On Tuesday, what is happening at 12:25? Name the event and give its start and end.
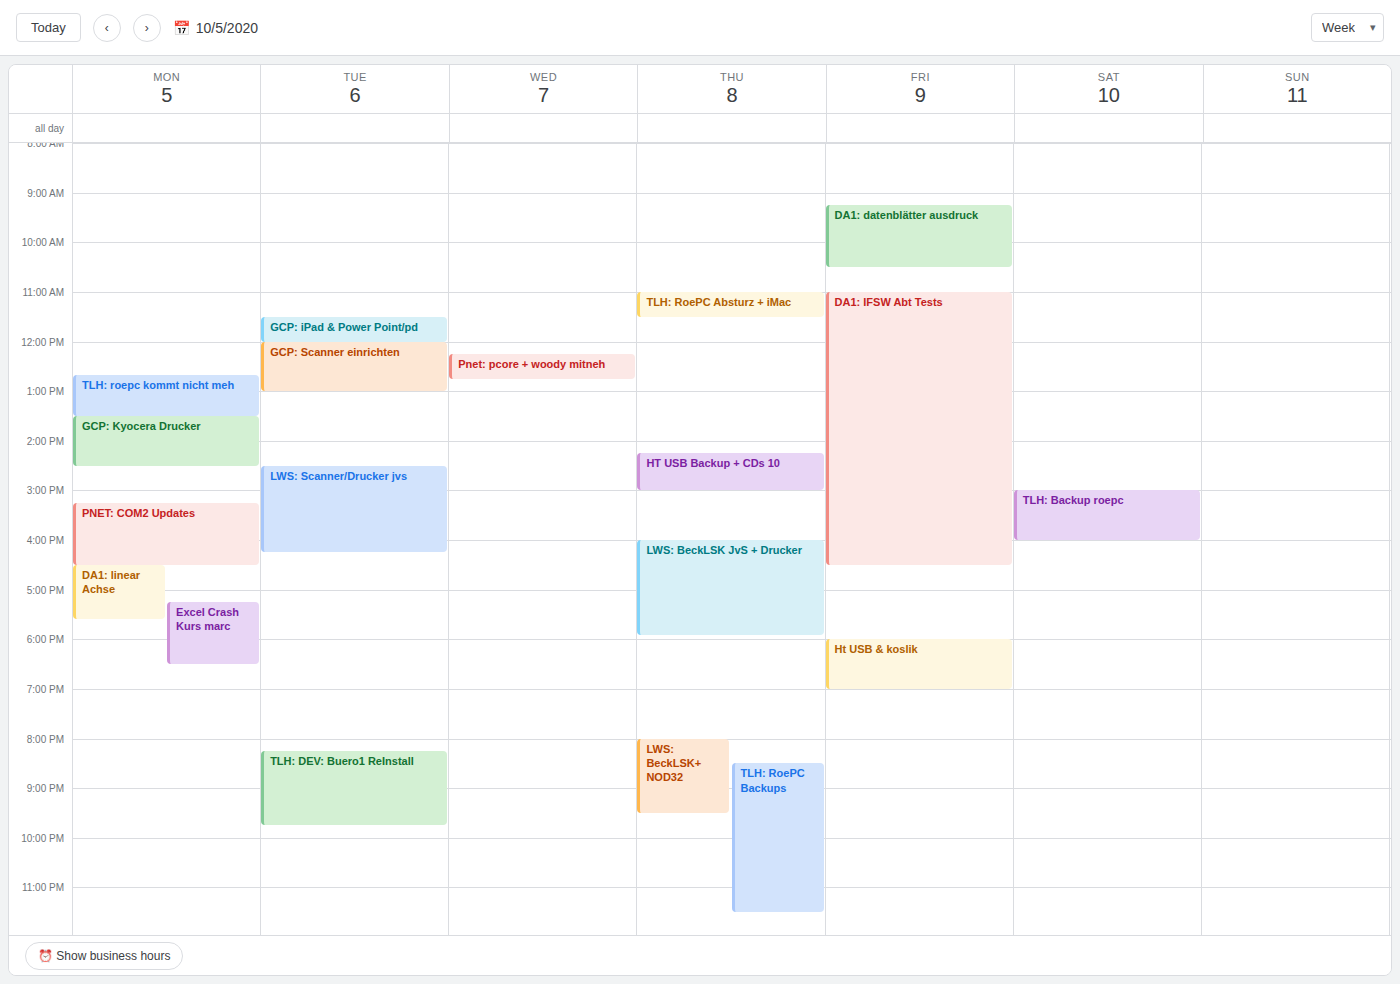
"GCP: Scanner einrichten", 12:00 to 13:00